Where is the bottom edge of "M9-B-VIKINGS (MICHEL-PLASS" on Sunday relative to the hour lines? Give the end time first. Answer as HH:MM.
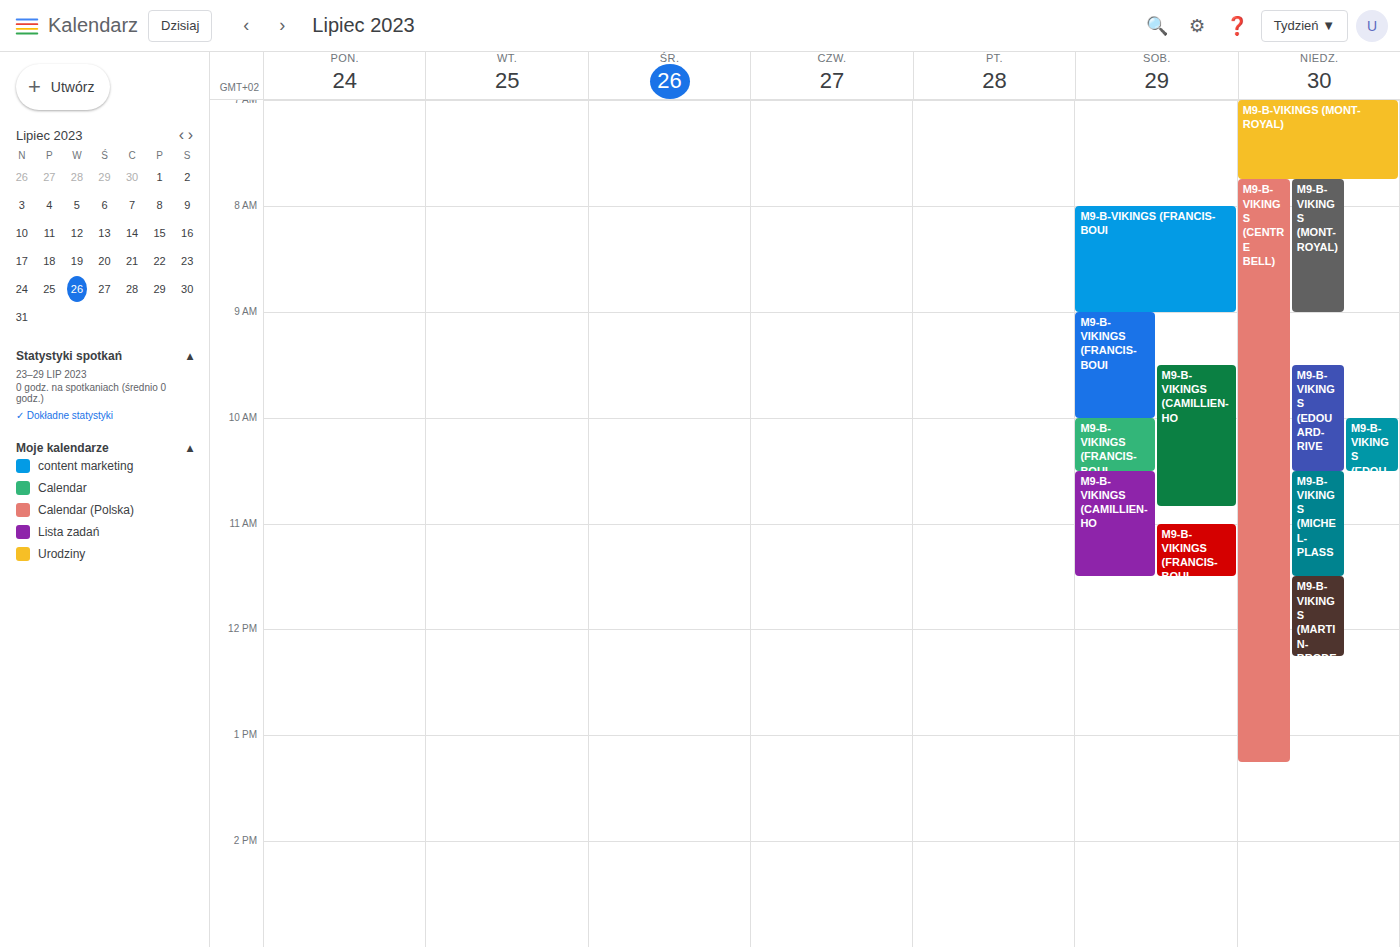
11:30 -- halfway between the 11:00 and 12:00 lines.